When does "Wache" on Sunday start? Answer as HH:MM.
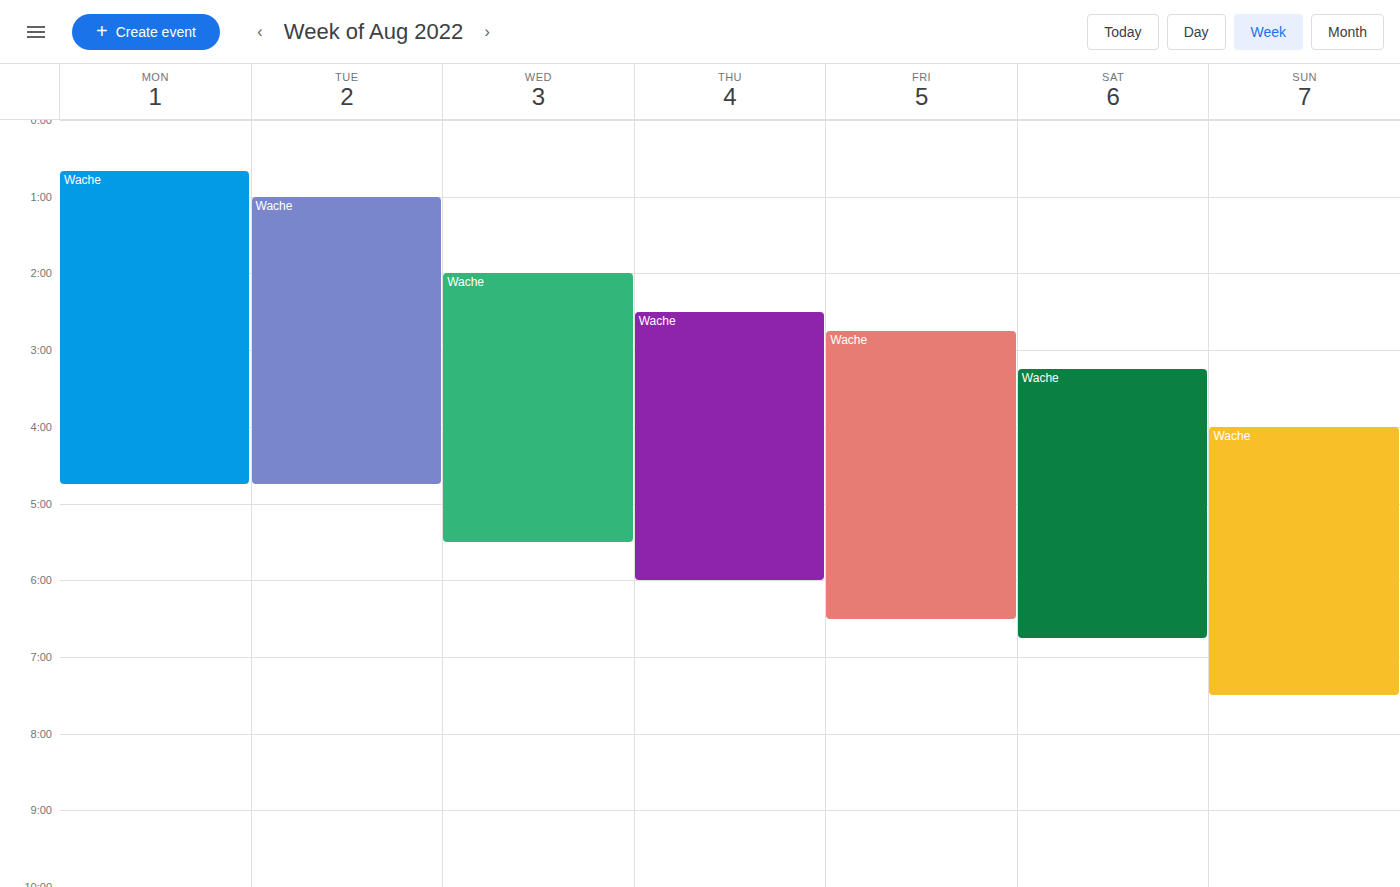
04:00